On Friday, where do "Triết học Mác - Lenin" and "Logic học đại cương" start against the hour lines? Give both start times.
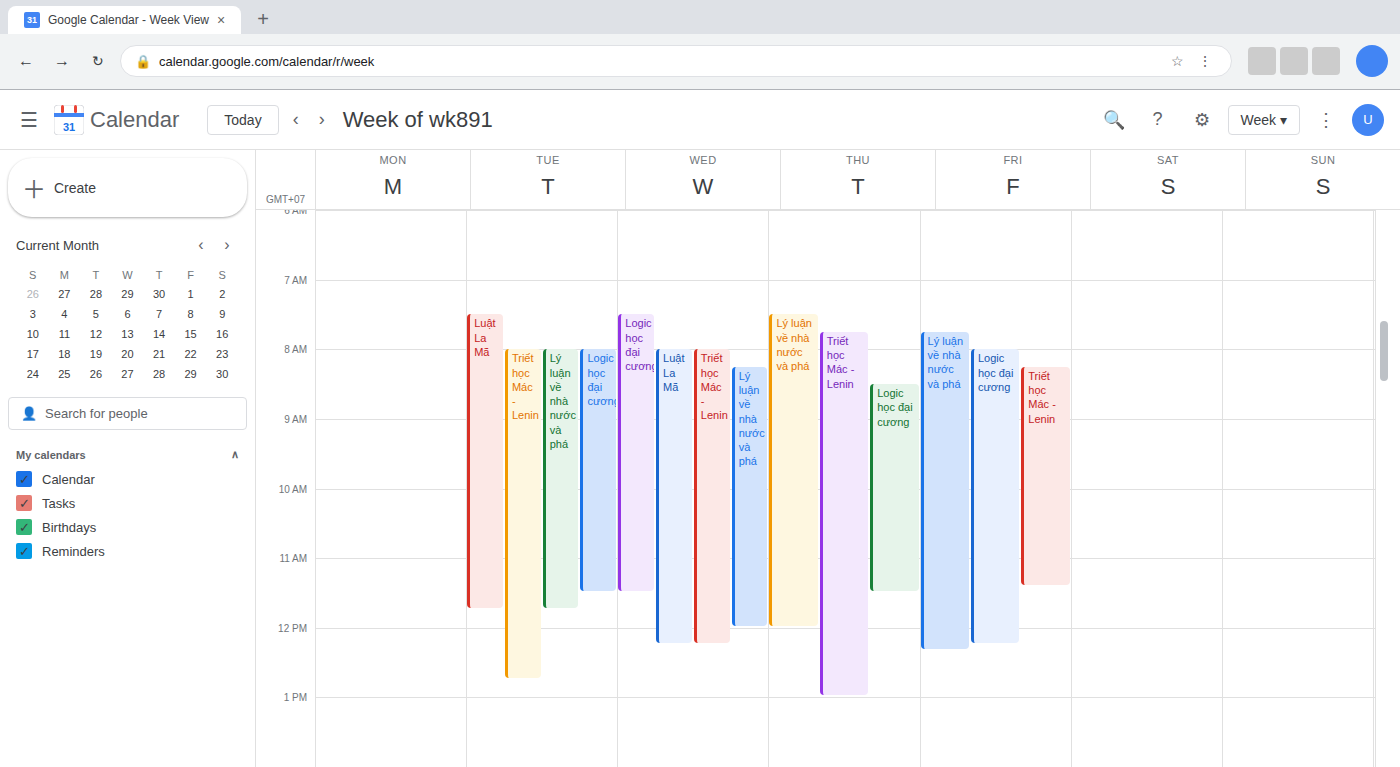
"Triết học Mác - Lenin": 08:15, neither: a quarter of the way from the 08:00 line to the 09:00 line. "Logic học đại cương": 08:00, exactly on the 08:00 line.